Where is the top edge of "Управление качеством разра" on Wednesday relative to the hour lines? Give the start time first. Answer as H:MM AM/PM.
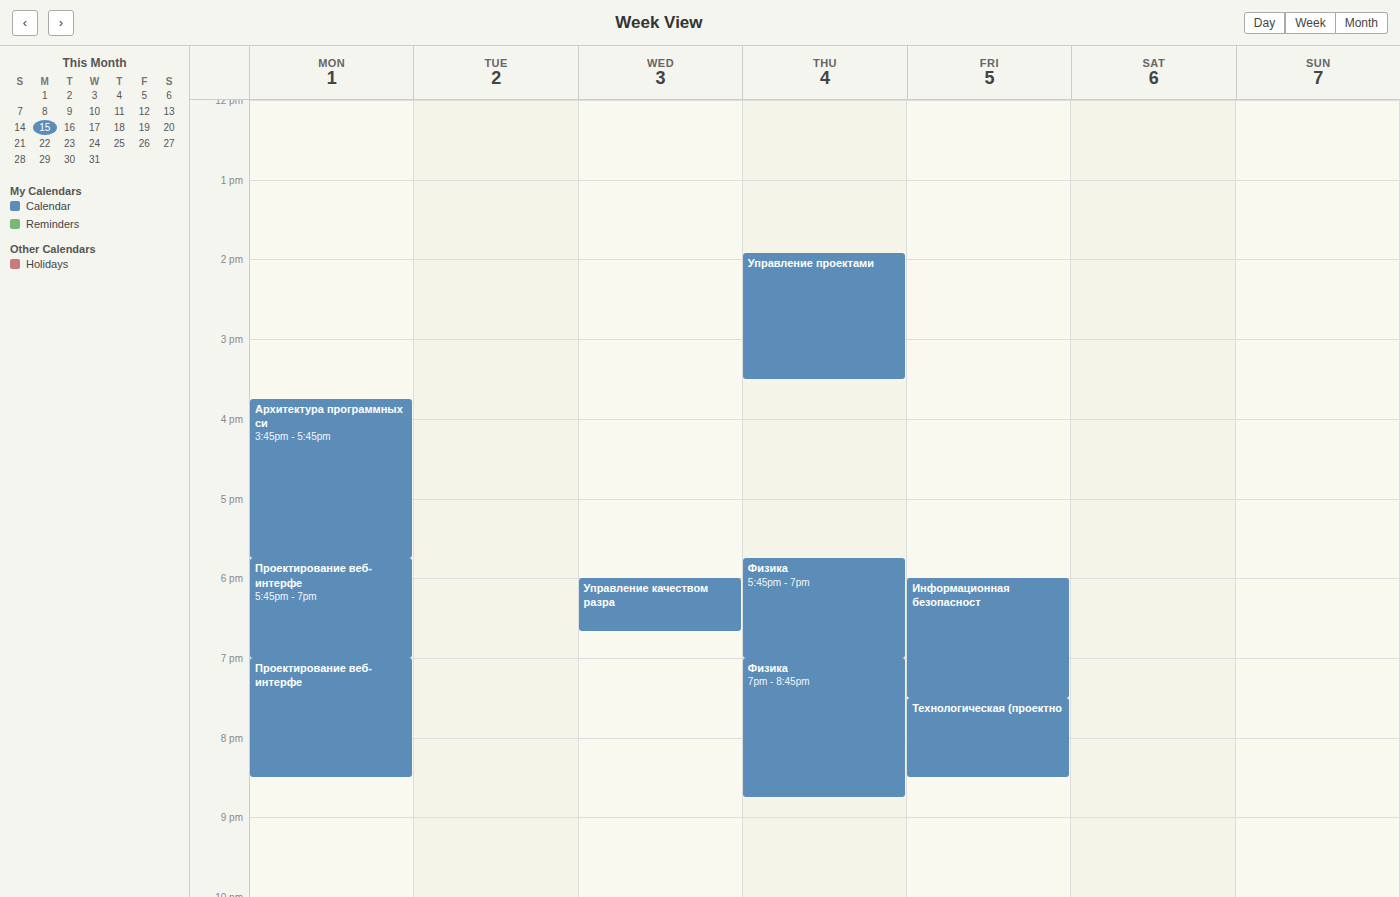
6:00 PM -- exactly on the 6 PM line.